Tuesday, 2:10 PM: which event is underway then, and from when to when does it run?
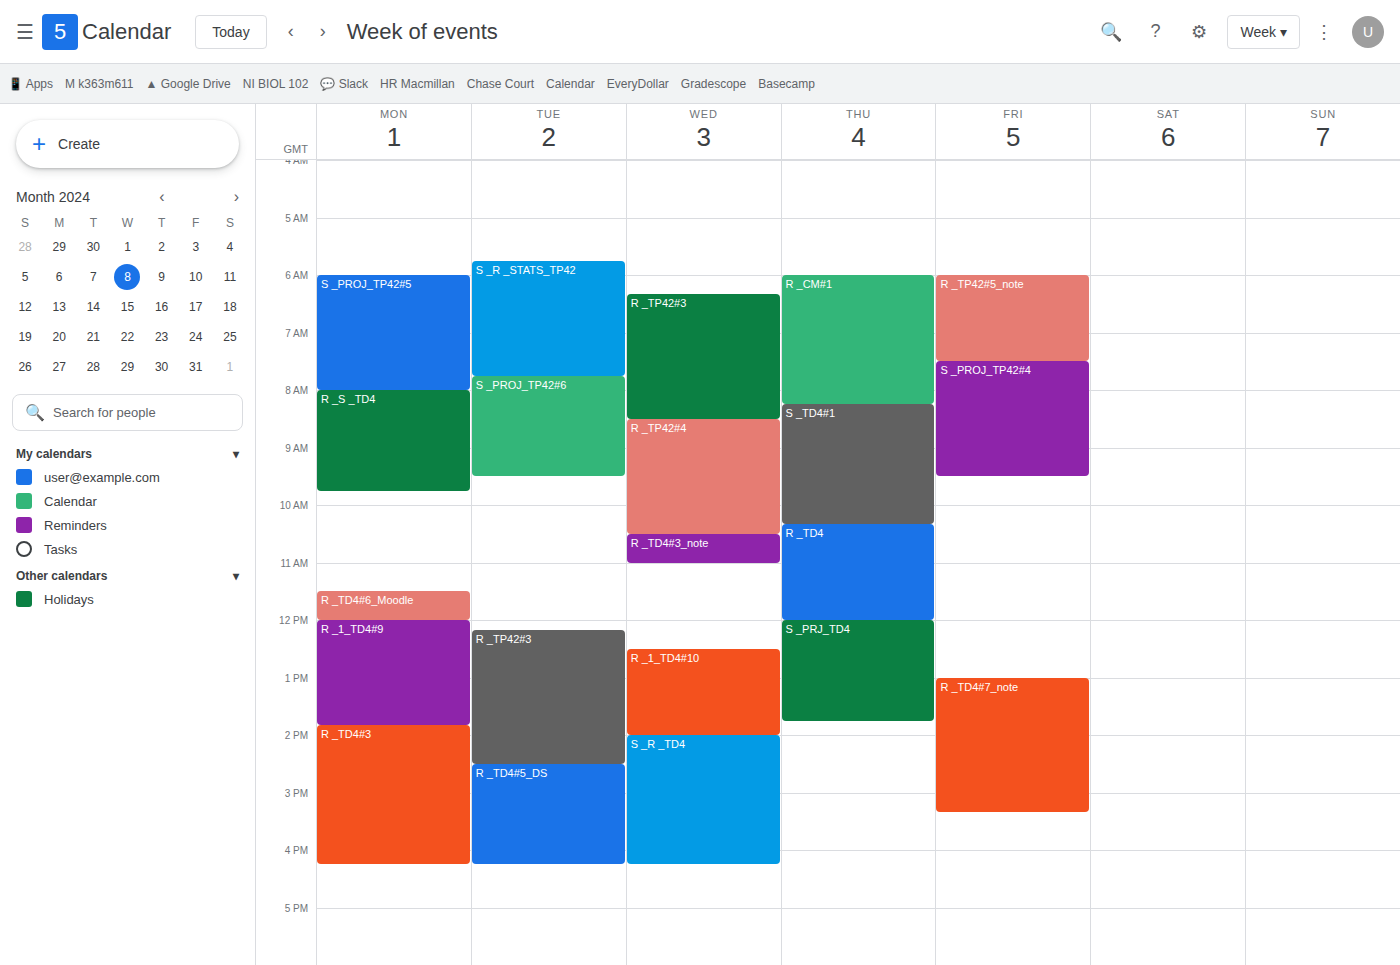
"R _TP42#3", 12:10 PM to 2:30 PM